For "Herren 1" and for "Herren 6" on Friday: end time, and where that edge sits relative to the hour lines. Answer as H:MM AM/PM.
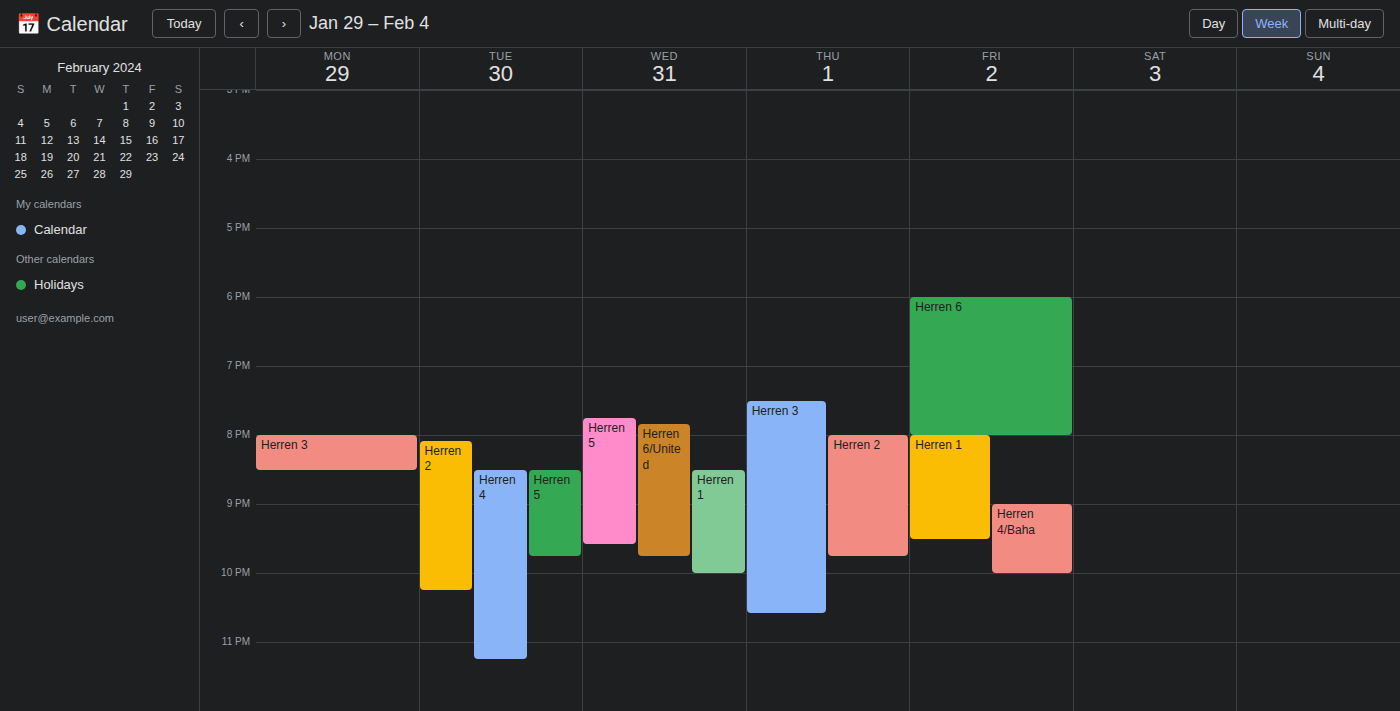
"Herren 1": 9:30 PM, halfway between the 9 PM and 10 PM lines. "Herren 6": 8:00 PM, exactly on the 8 PM line.